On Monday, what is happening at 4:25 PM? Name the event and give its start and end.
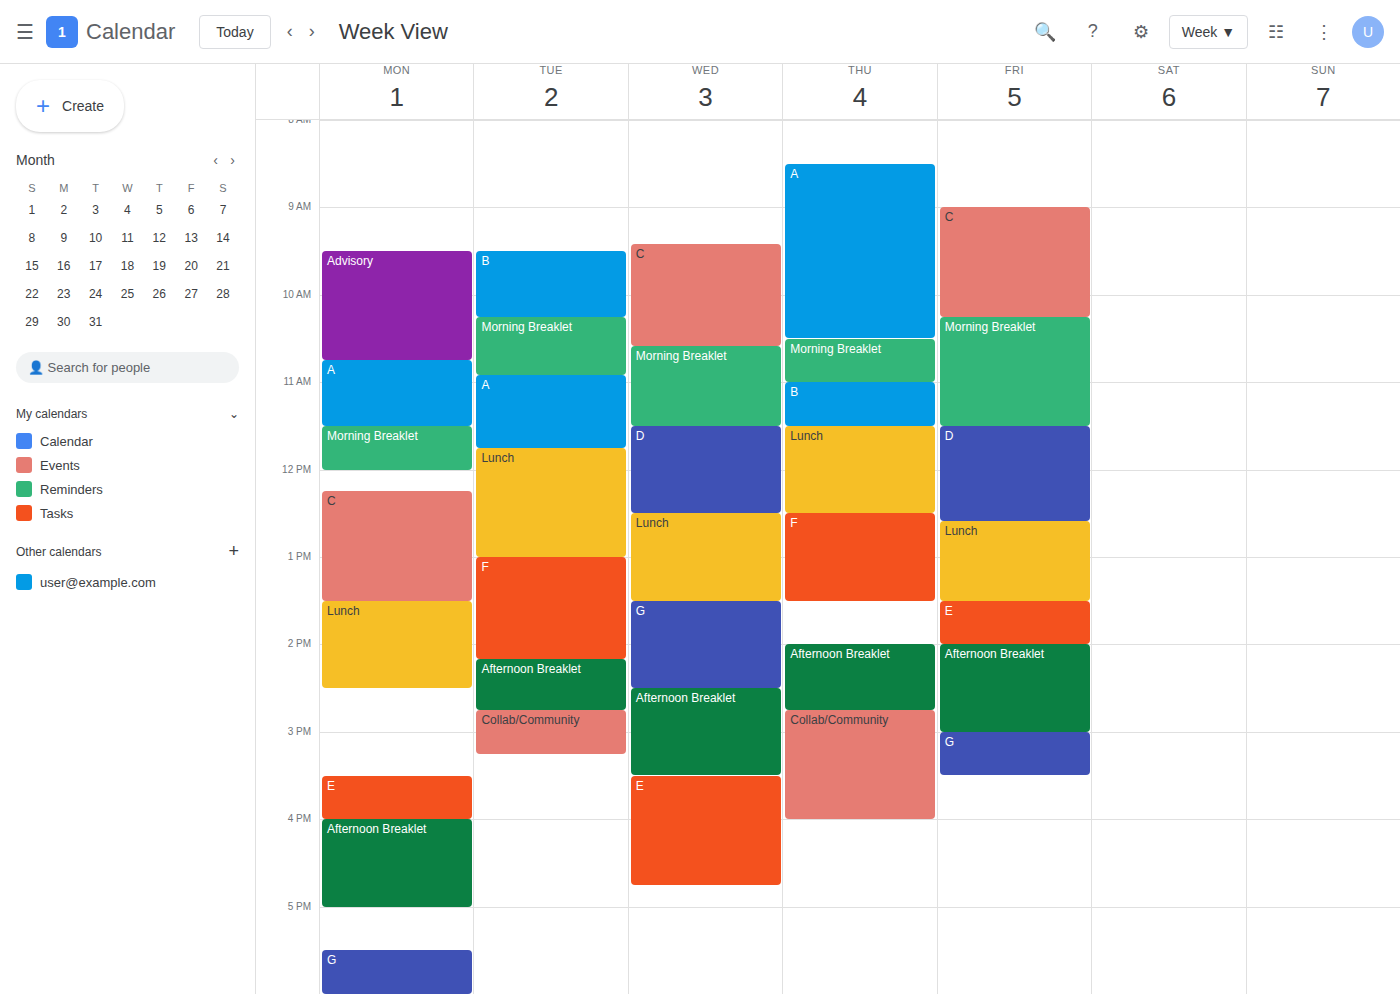
"Afternoon Breaklet", 4:00 PM to 5:00 PM